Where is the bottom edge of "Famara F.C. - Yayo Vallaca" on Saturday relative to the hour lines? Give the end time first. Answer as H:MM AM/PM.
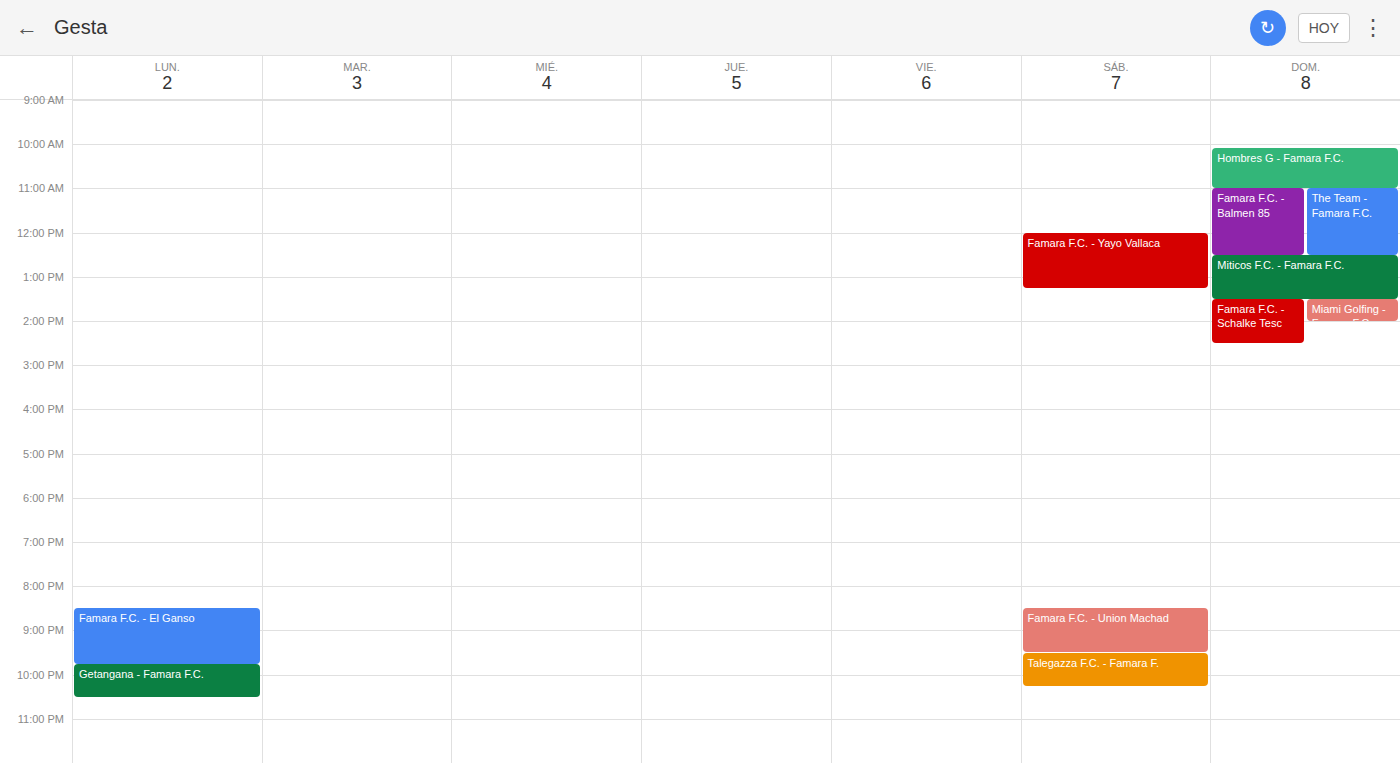
1:15 PM -- neither: a quarter of the way from the 1 PM line to the 2 PM line.